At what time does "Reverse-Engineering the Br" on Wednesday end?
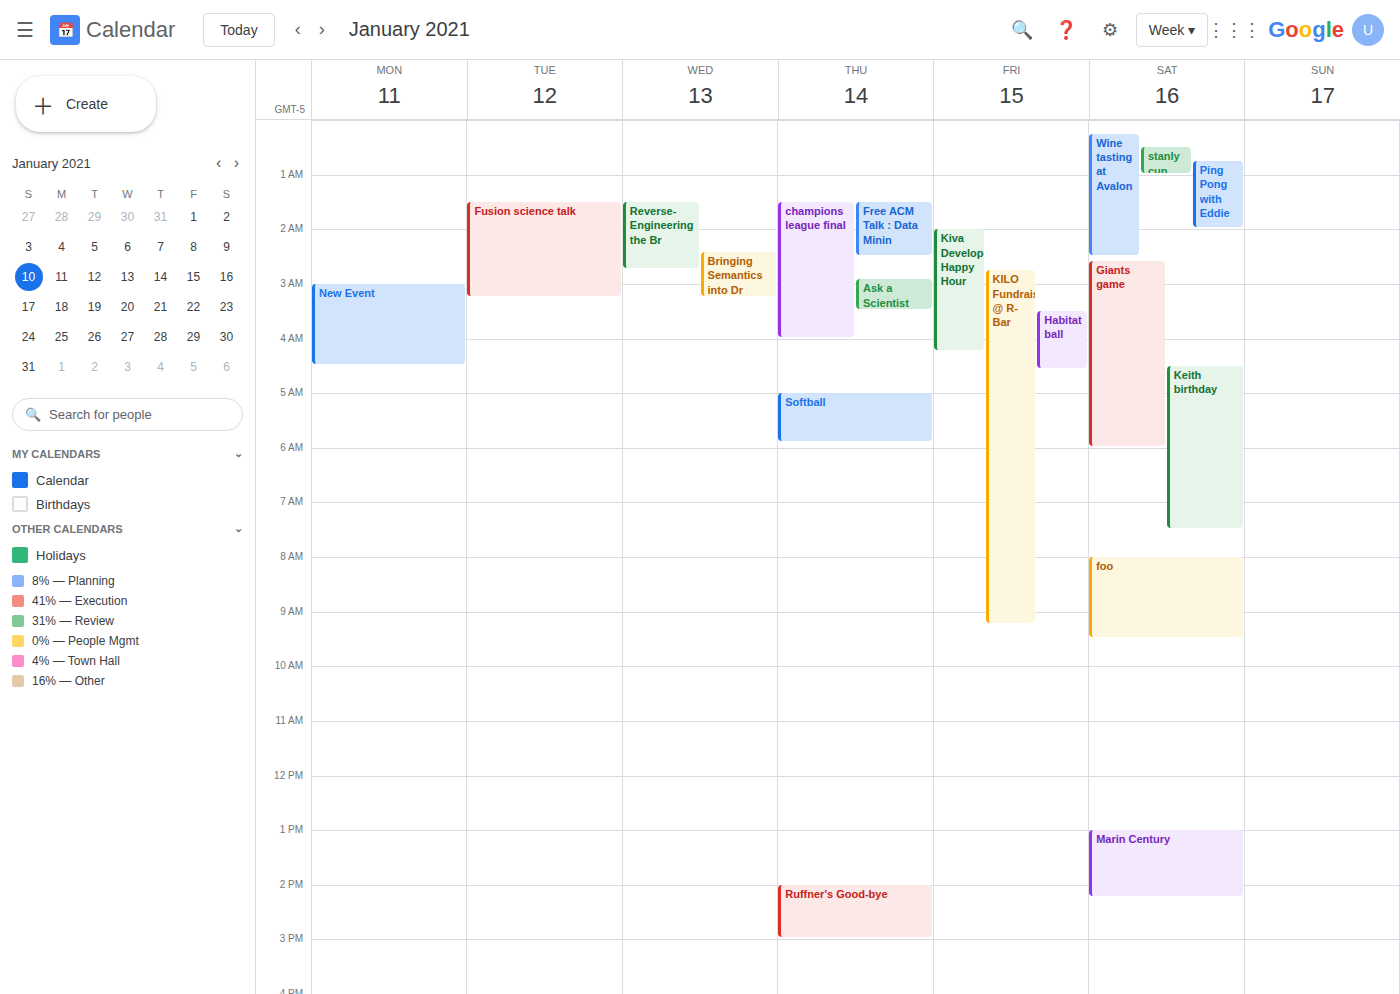
2:45 AM